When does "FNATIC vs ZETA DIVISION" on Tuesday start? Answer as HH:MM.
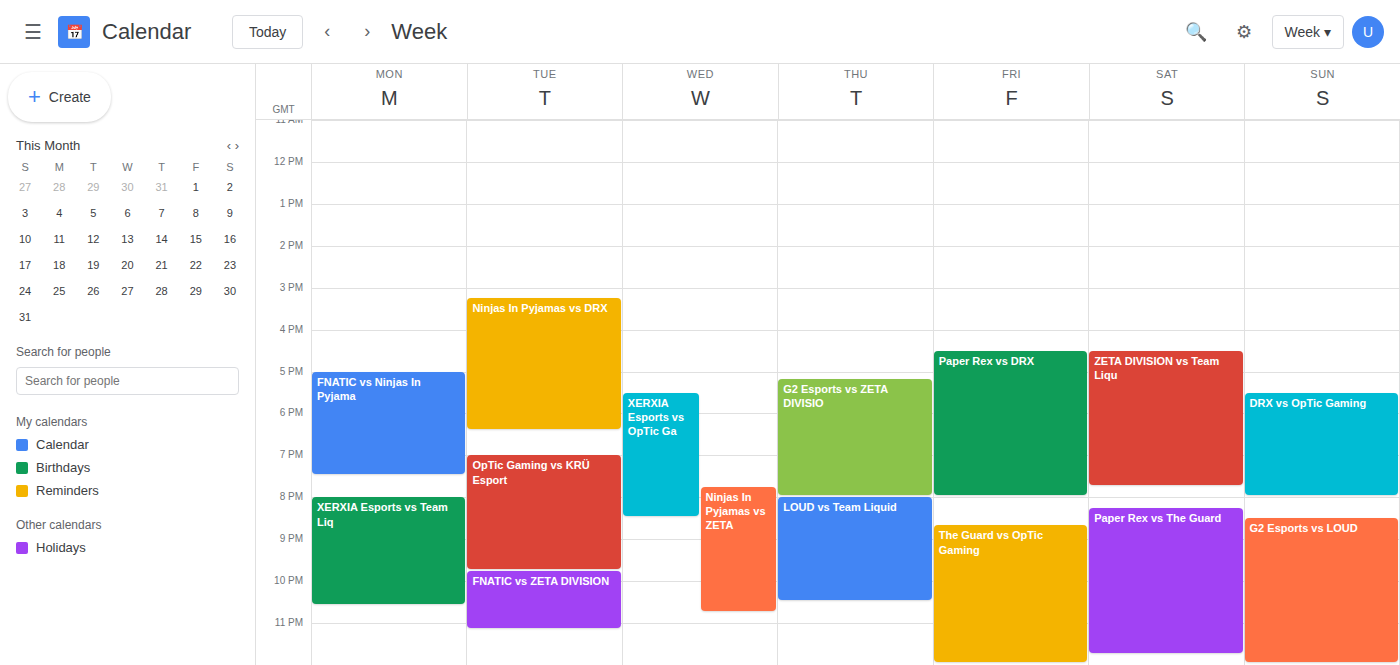
21:45